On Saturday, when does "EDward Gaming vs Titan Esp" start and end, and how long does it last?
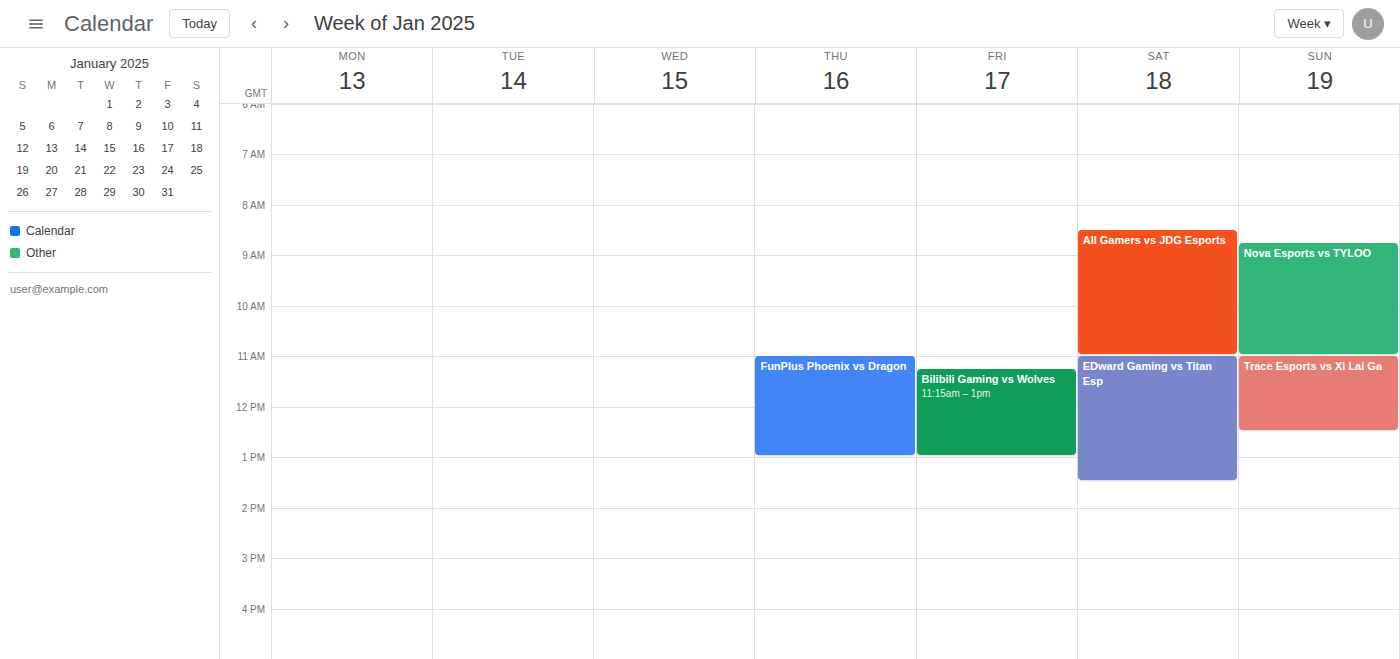
11:00 AM to 1:30 PM, 2 hours 30 minutes